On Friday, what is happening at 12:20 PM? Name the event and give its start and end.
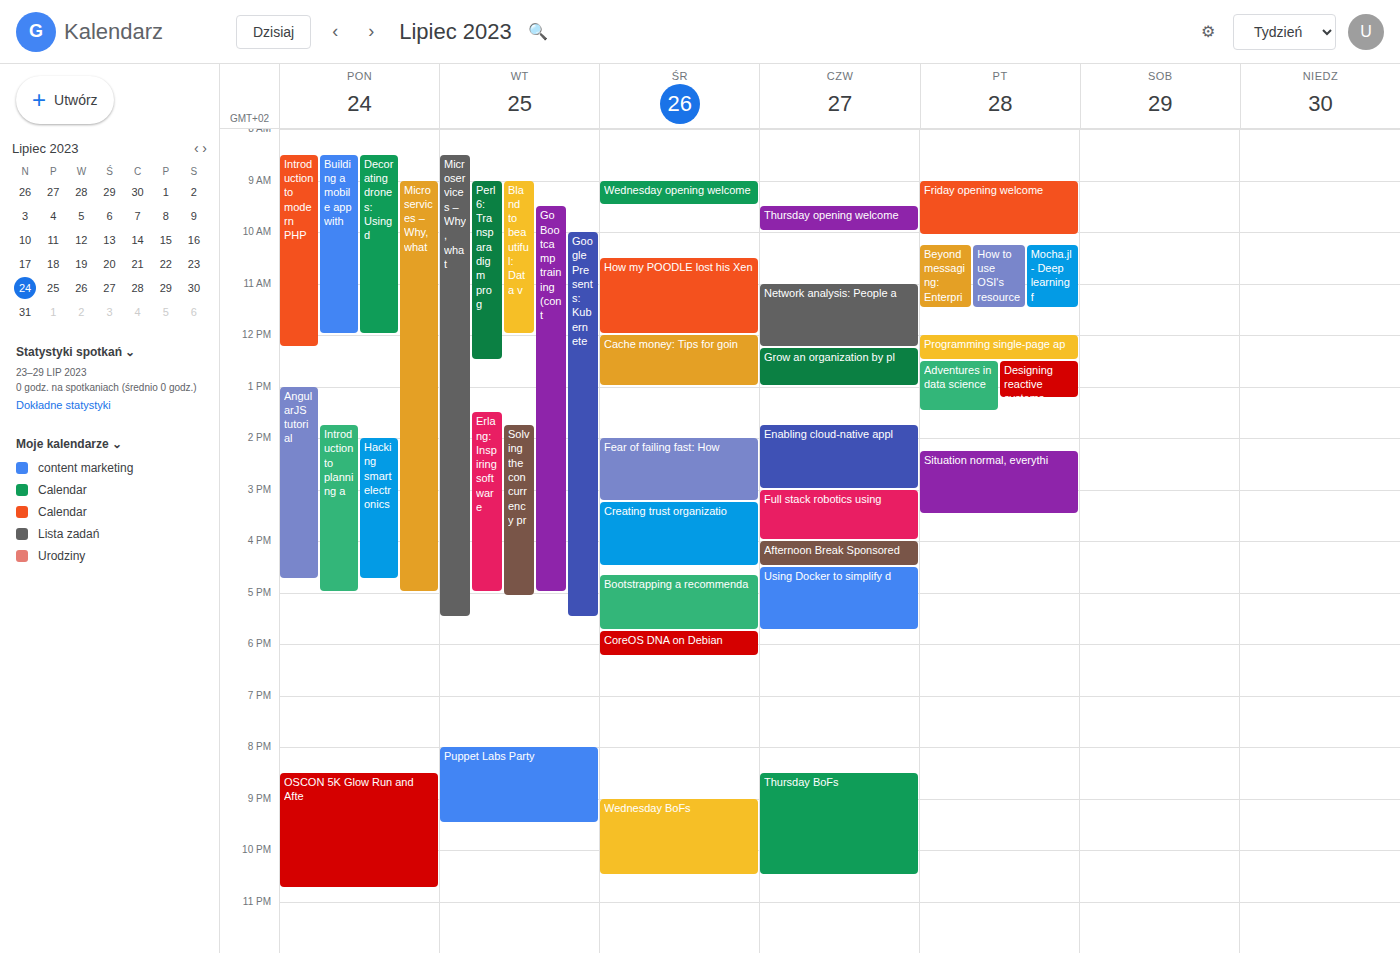
"Programming single-page ap", 12:00 PM to 12:30 PM